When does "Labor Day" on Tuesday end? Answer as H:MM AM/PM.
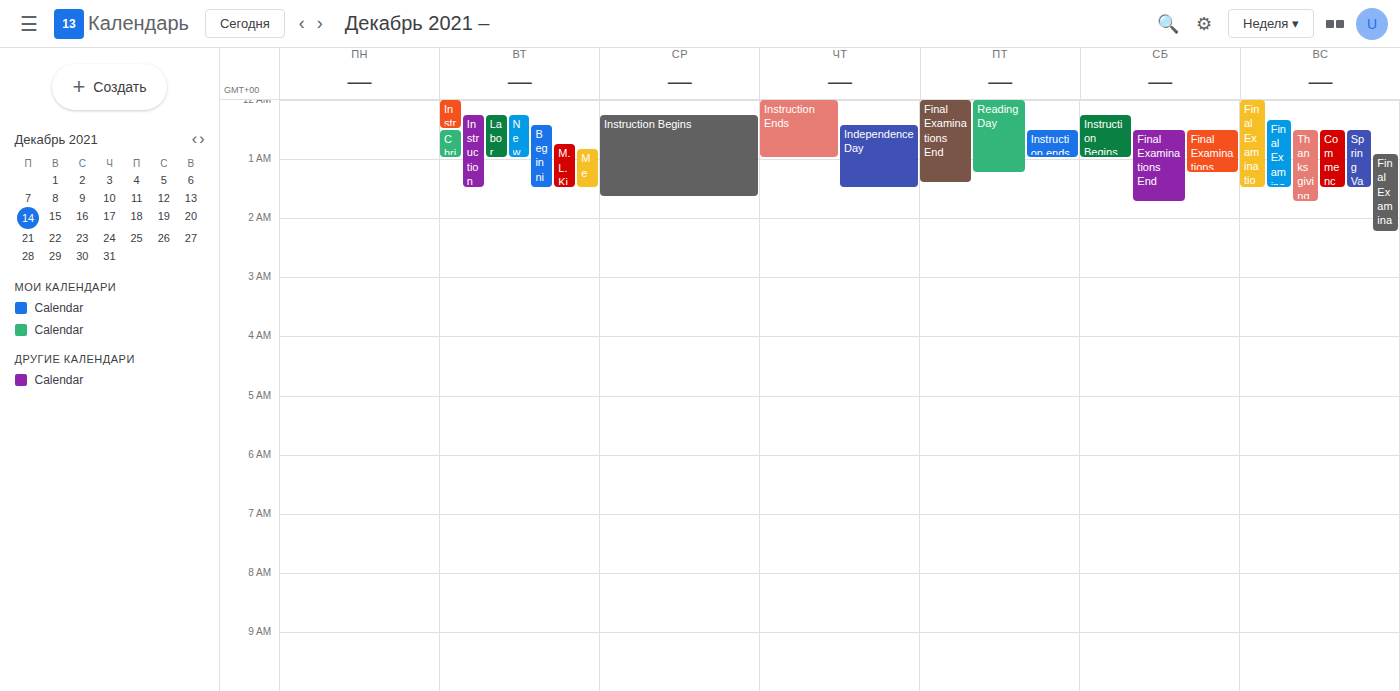
1:00 AM